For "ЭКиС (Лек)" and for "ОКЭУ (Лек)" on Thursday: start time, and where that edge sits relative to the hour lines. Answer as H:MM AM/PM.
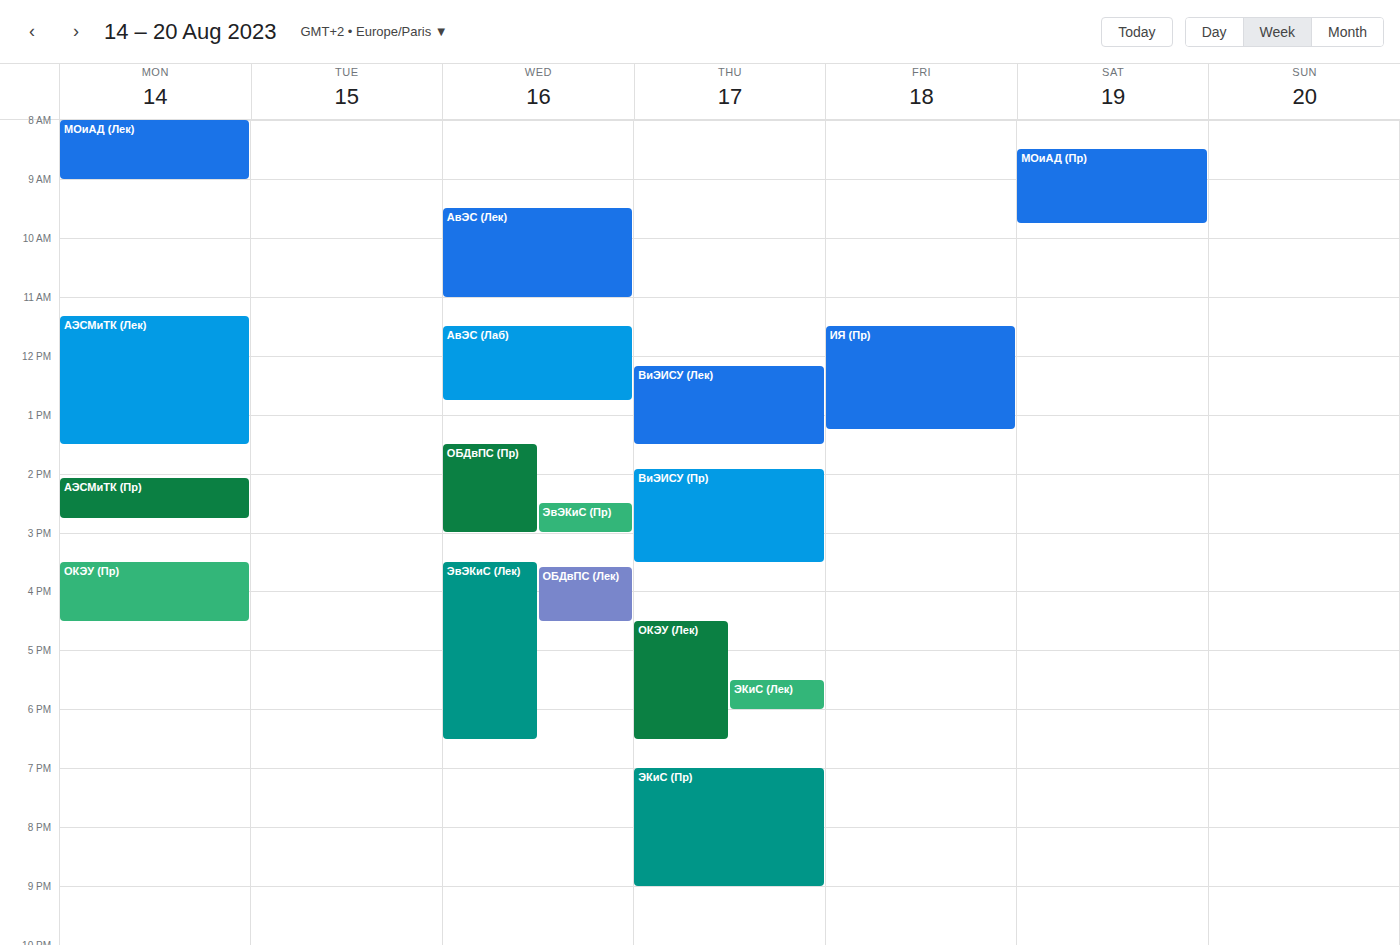
"ЭКиС (Лек)": 5:30 PM, halfway between the 5 PM and 6 PM lines. "ОКЭУ (Лек)": 4:30 PM, halfway between the 4 PM and 5 PM lines.